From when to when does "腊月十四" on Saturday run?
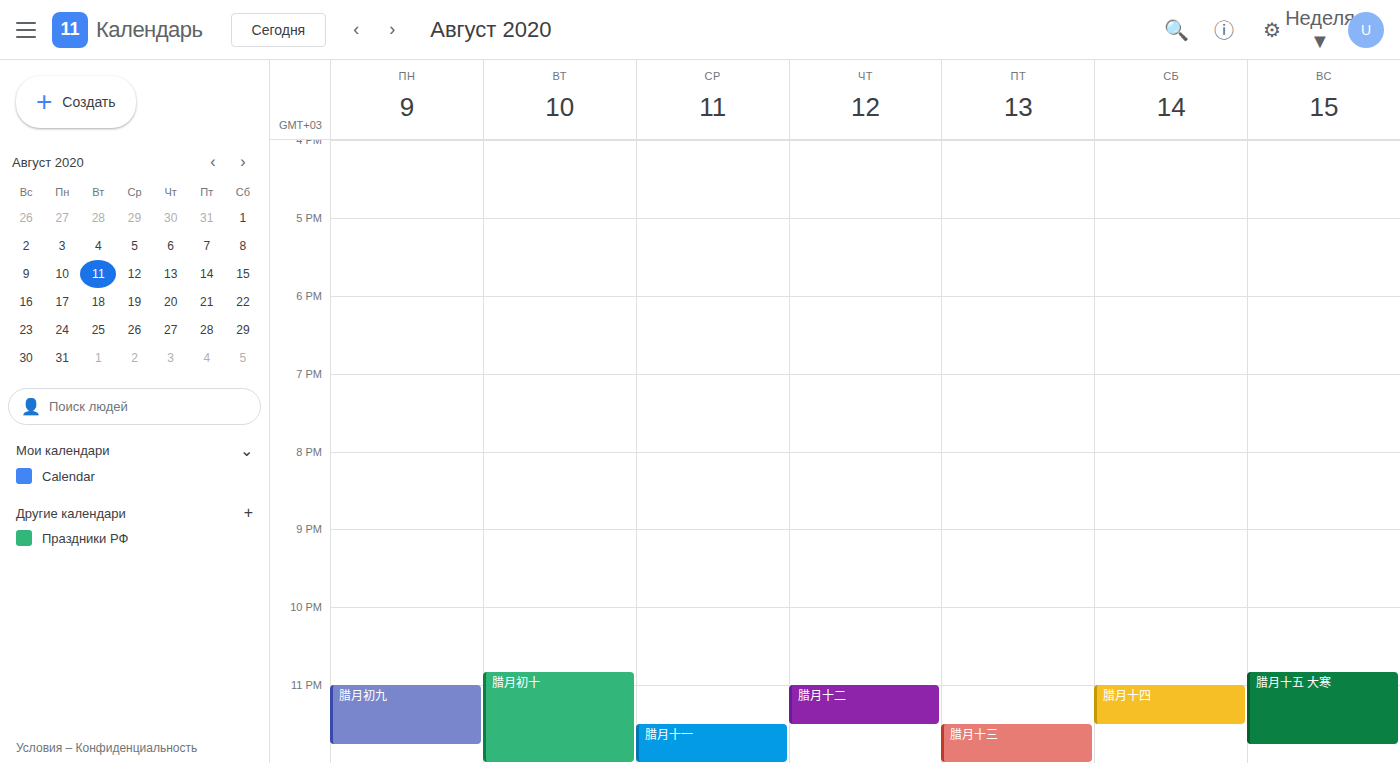
11:00 PM to 11:30 PM